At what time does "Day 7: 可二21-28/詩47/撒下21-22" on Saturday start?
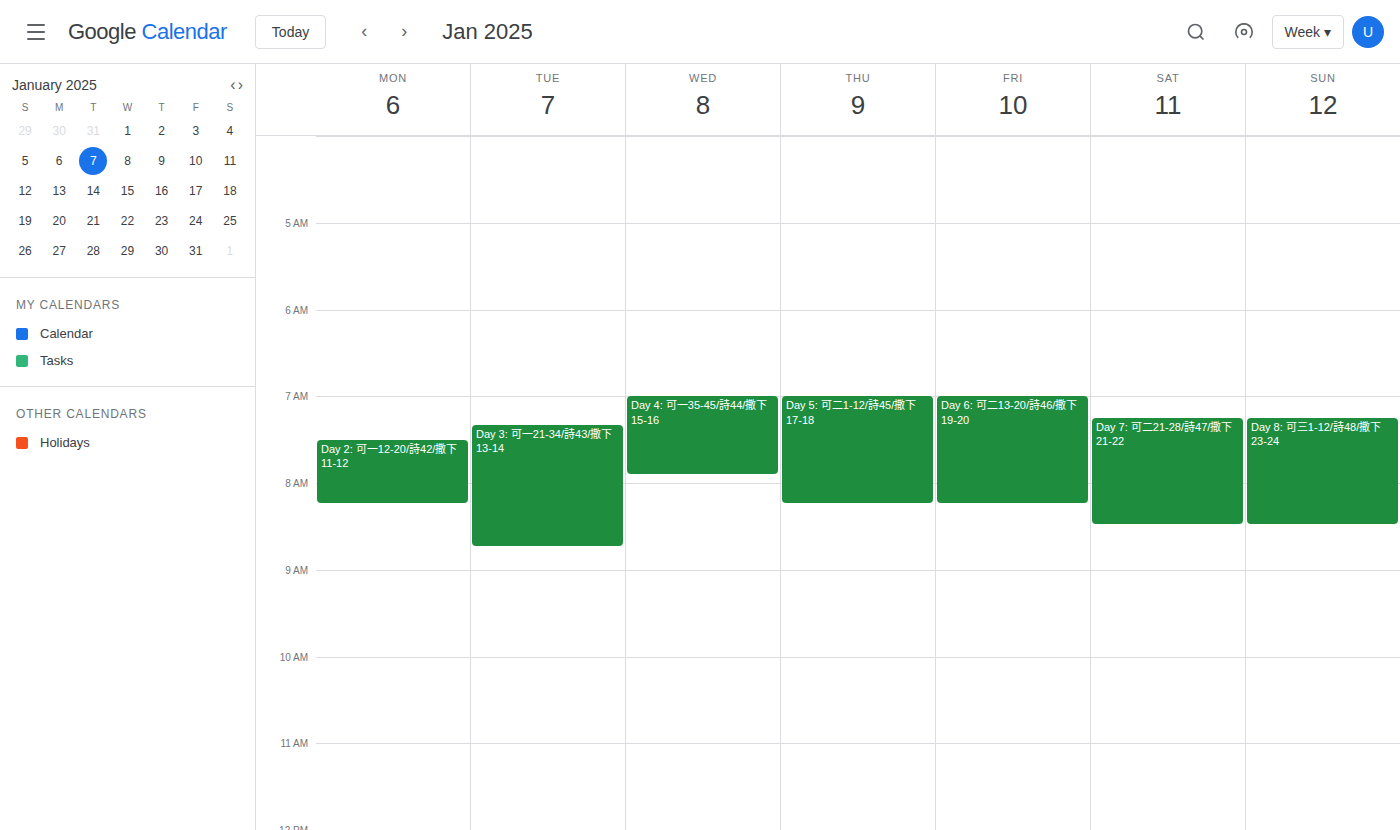
7:15 AM